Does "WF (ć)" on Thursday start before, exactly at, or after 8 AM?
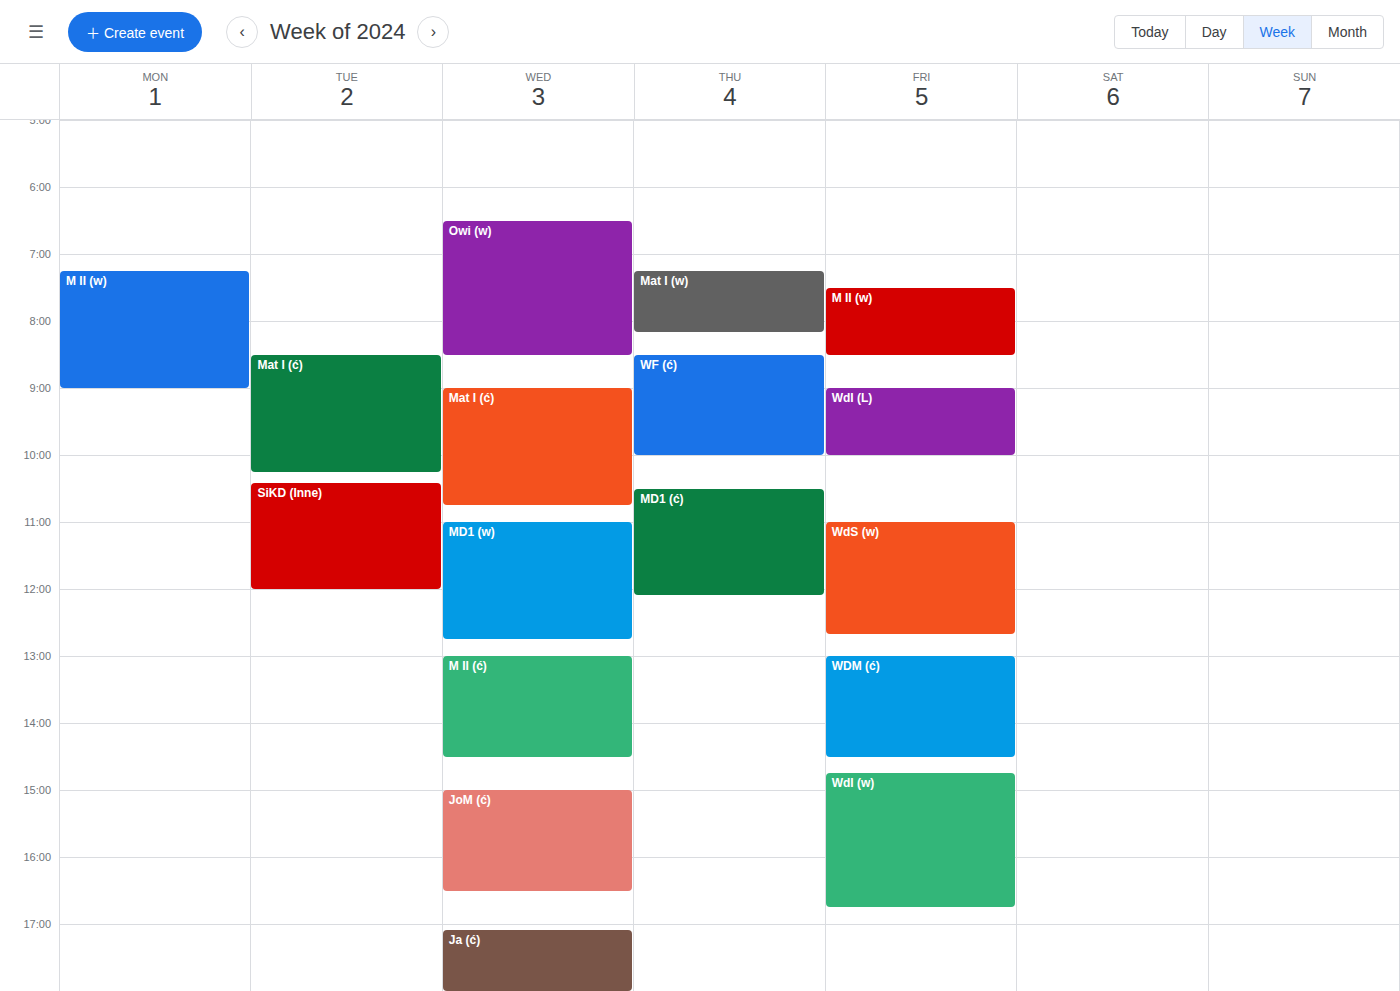
8:30 AM -- after 8 AM, 30 minutes below the 8 AM line.